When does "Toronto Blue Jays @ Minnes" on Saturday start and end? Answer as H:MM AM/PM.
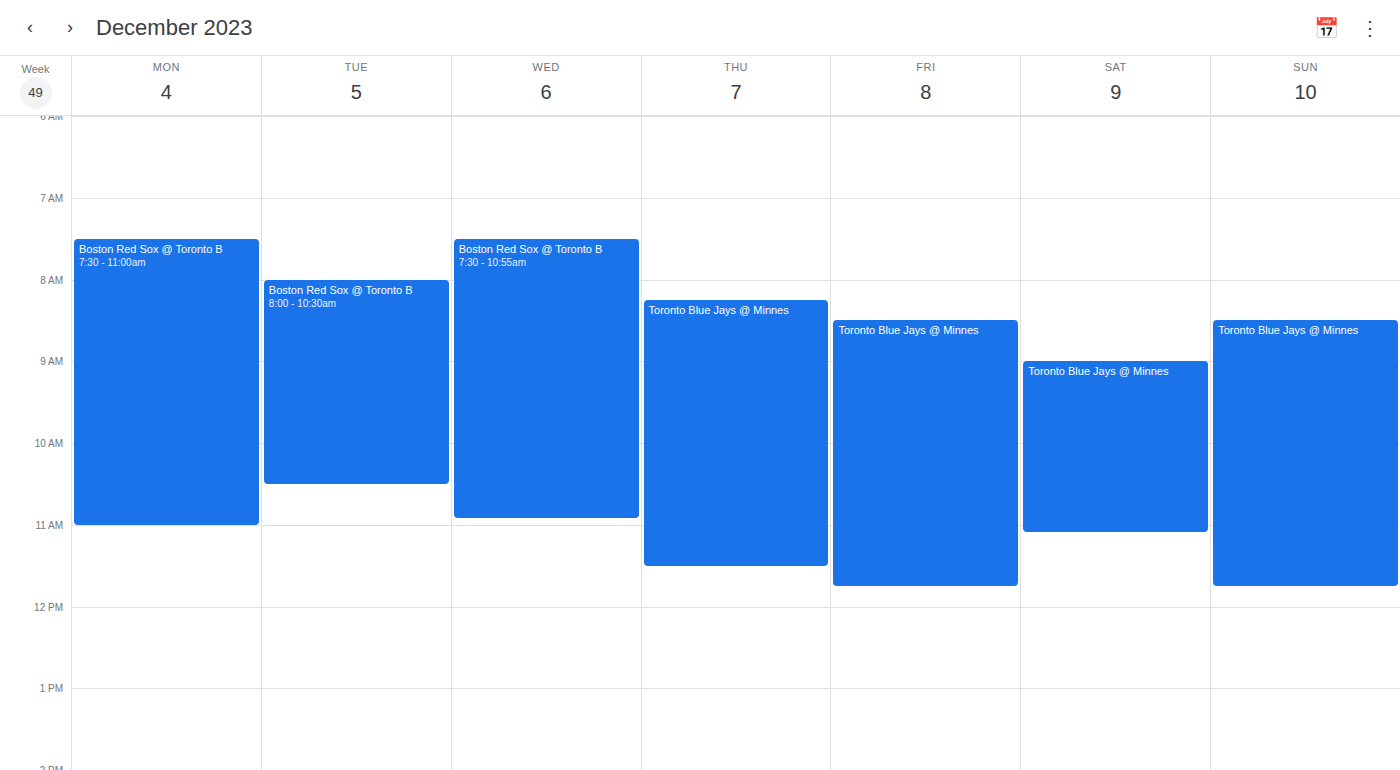
9:00 AM to 11:05 AM